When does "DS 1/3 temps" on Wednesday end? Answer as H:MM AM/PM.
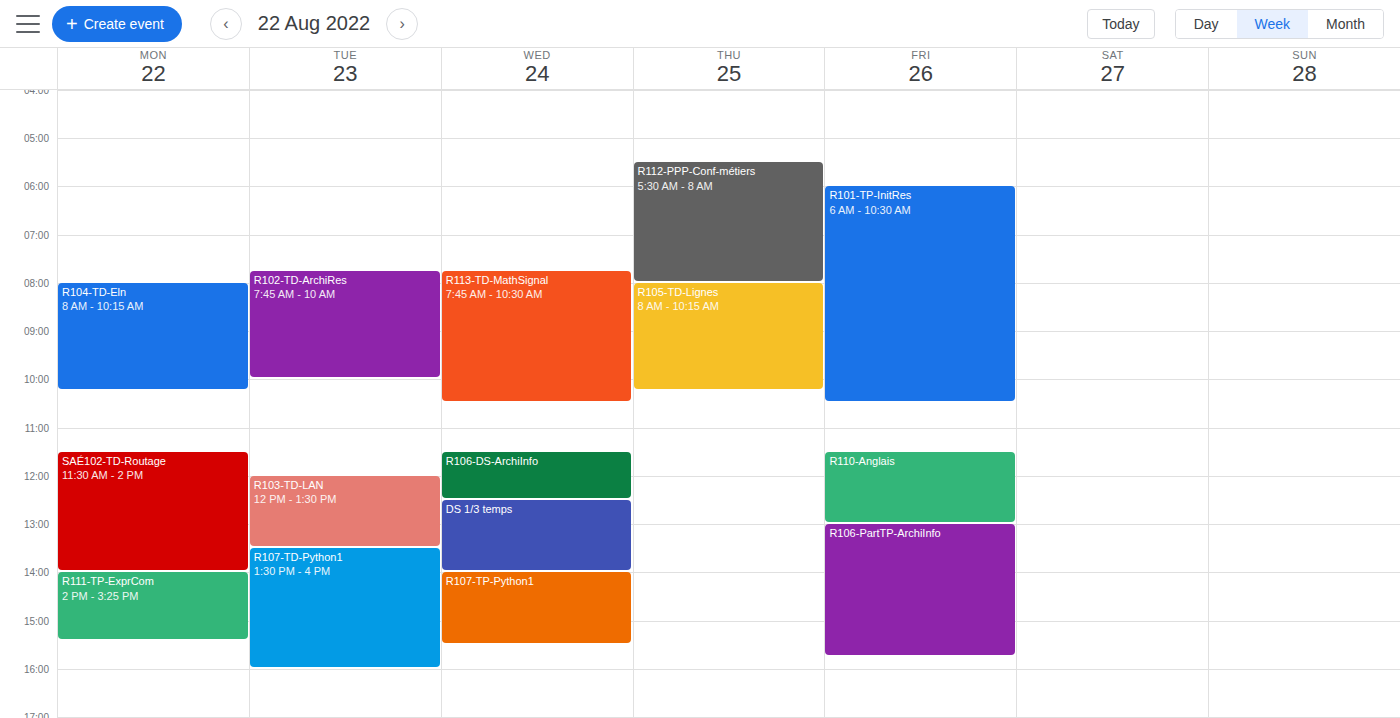
2:00 PM